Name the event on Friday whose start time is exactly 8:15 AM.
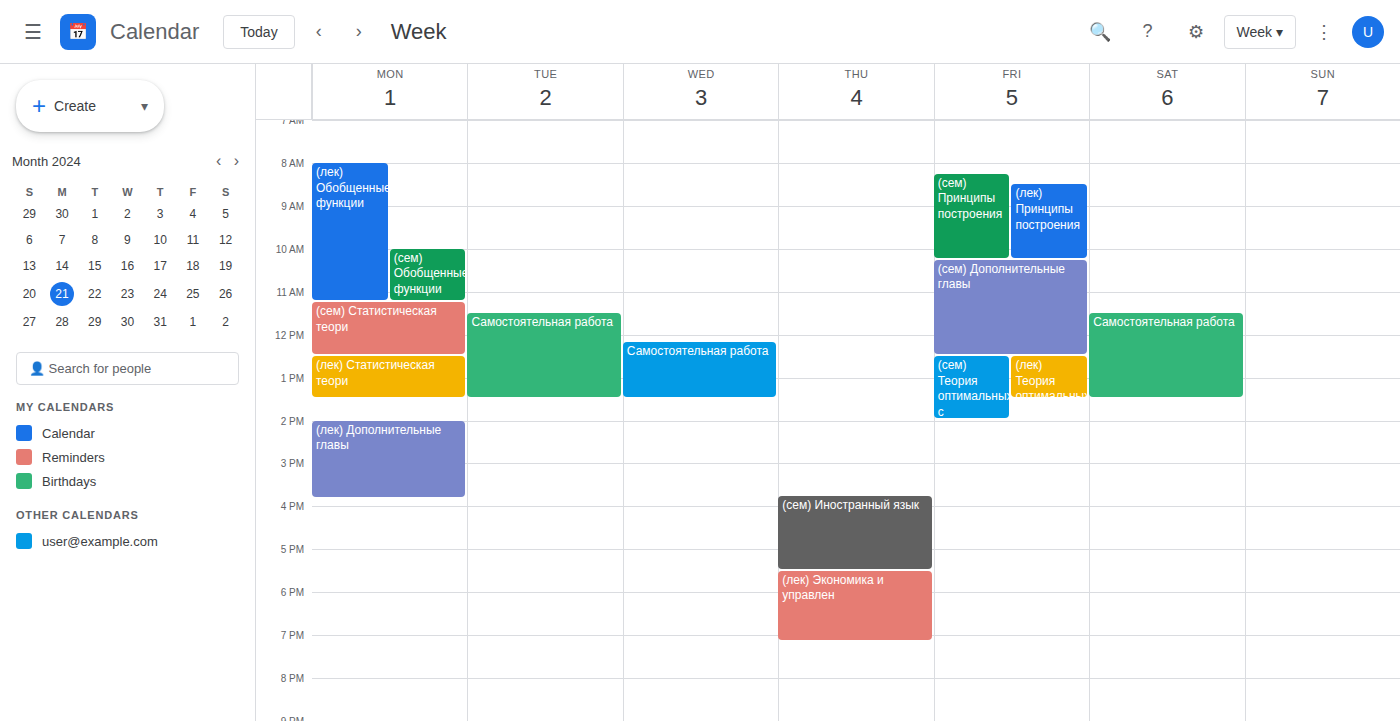
"(сем) Принципы построения"